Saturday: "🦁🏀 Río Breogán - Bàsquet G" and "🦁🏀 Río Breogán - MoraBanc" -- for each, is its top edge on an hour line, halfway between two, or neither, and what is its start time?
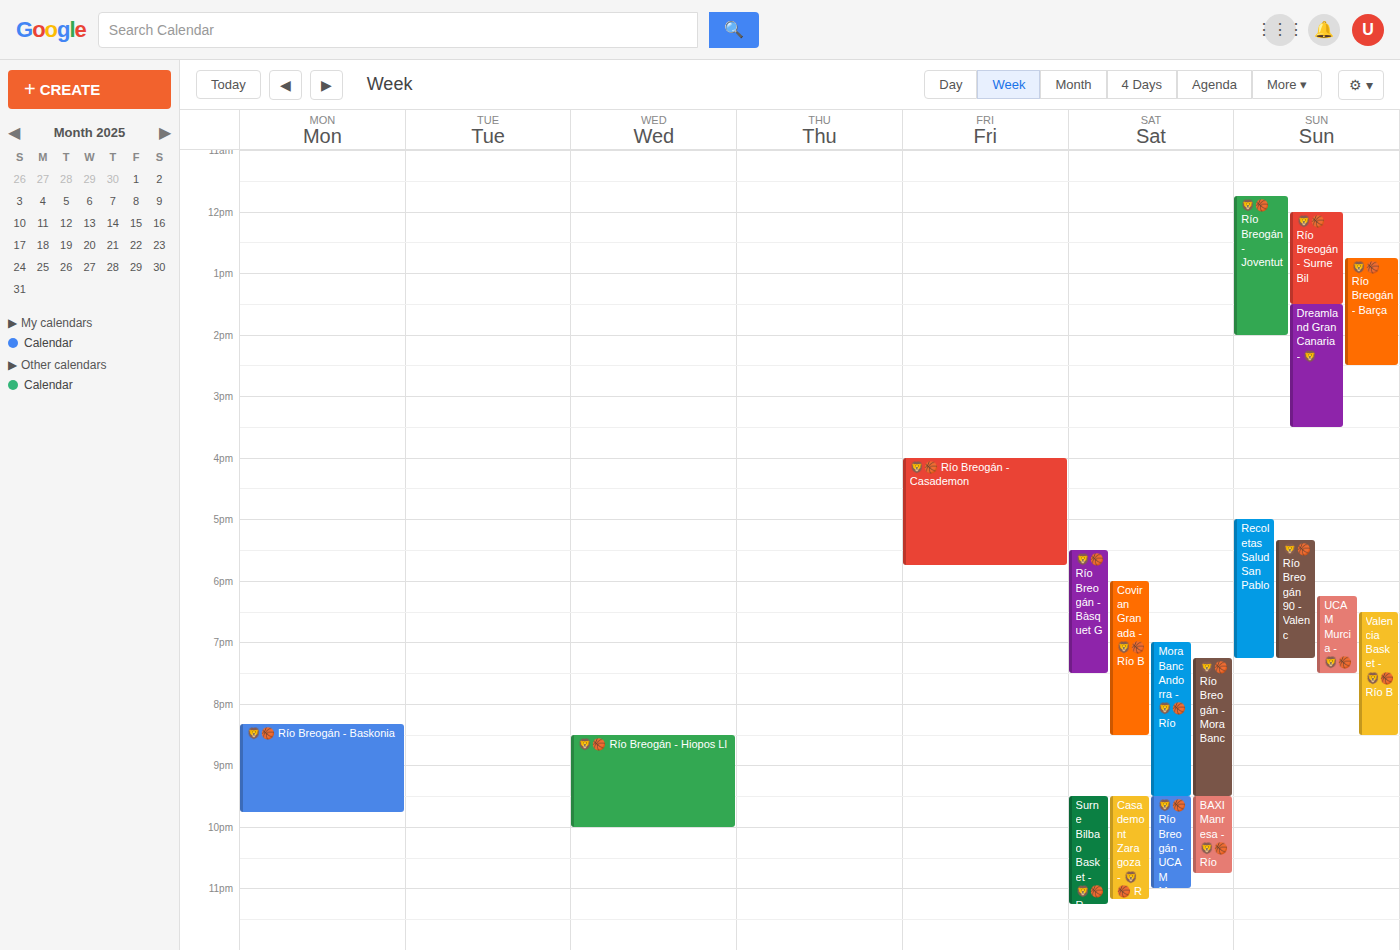
"🦁🏀 Río Breogán - Bàsquet G": 5:30 PM, halfway between the 5 PM and 6 PM lines. "🦁🏀 Río Breogán - MoraBanc": 7:15 PM, neither: a quarter of the way from the 7 PM line to the 8 PM line.